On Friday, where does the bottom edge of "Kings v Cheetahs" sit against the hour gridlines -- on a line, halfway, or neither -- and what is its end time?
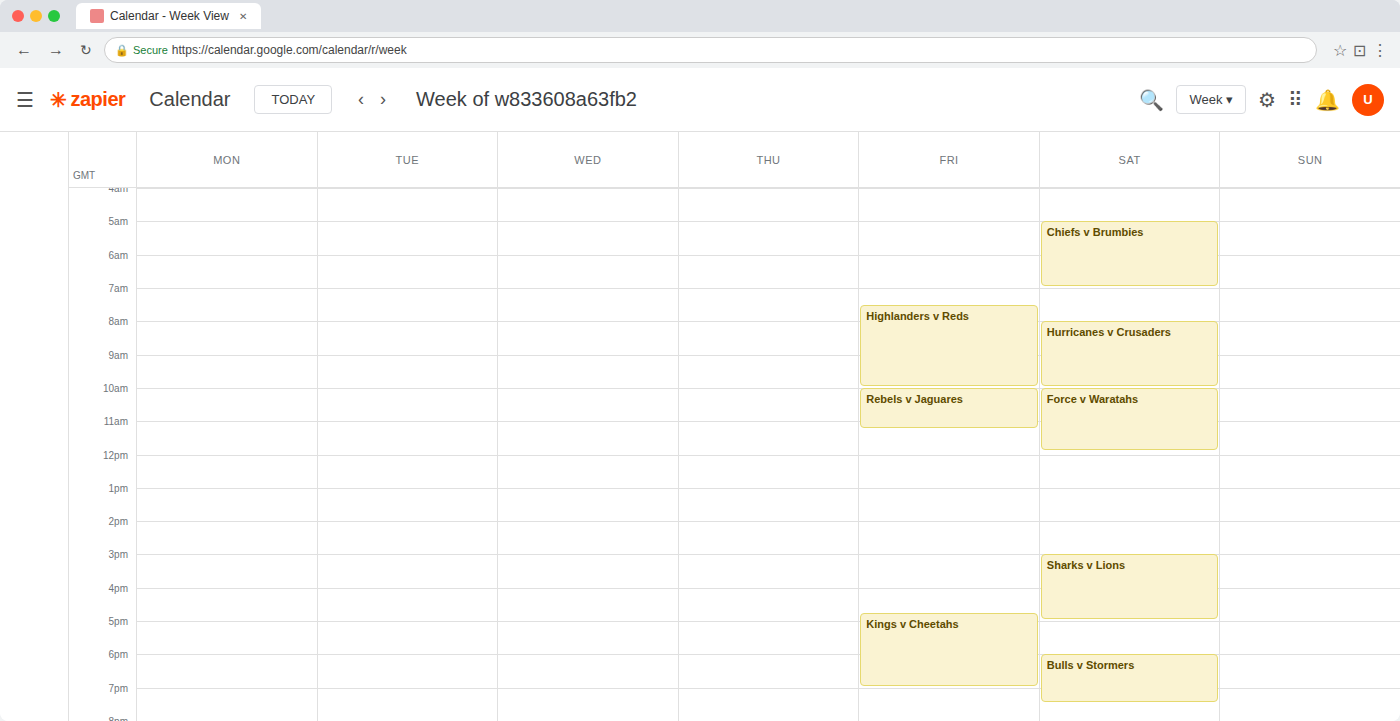
7:00 PM -- exactly on the 7 PM line.